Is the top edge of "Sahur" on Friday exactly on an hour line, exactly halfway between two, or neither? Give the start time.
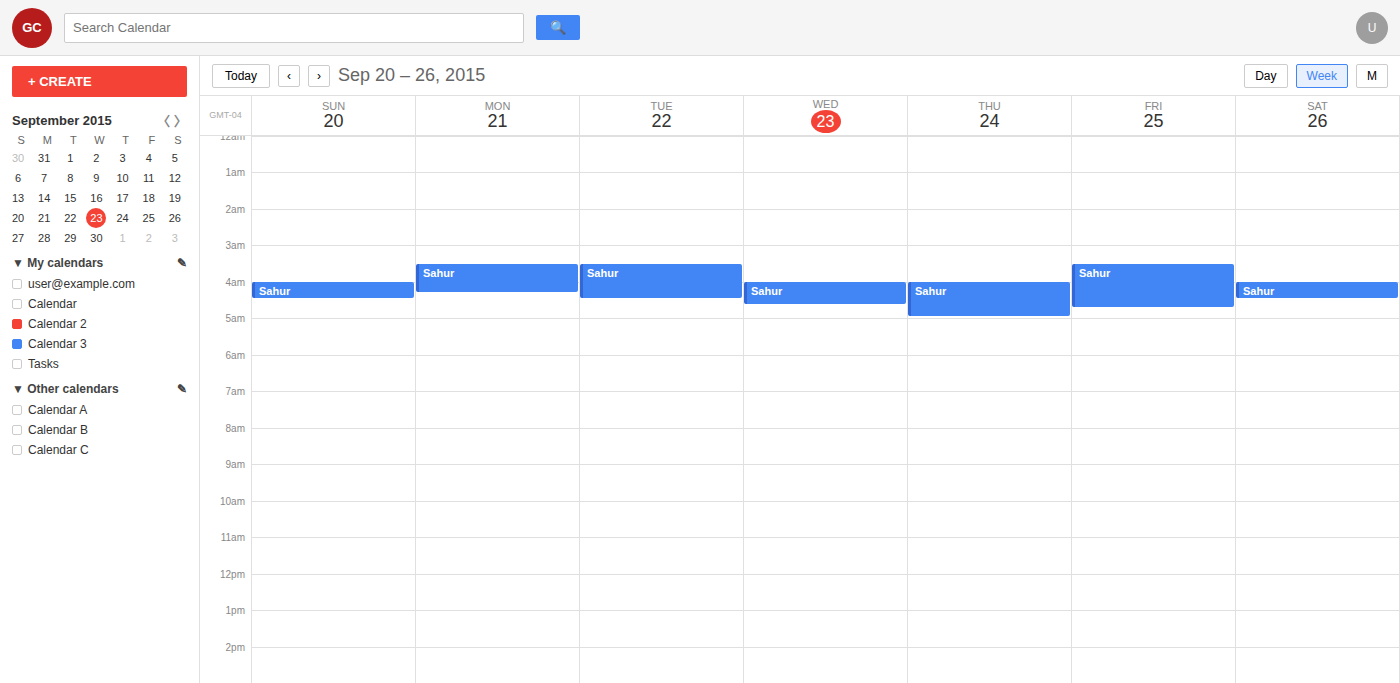
03:30 -- halfway between the 03:00 and 04:00 lines.